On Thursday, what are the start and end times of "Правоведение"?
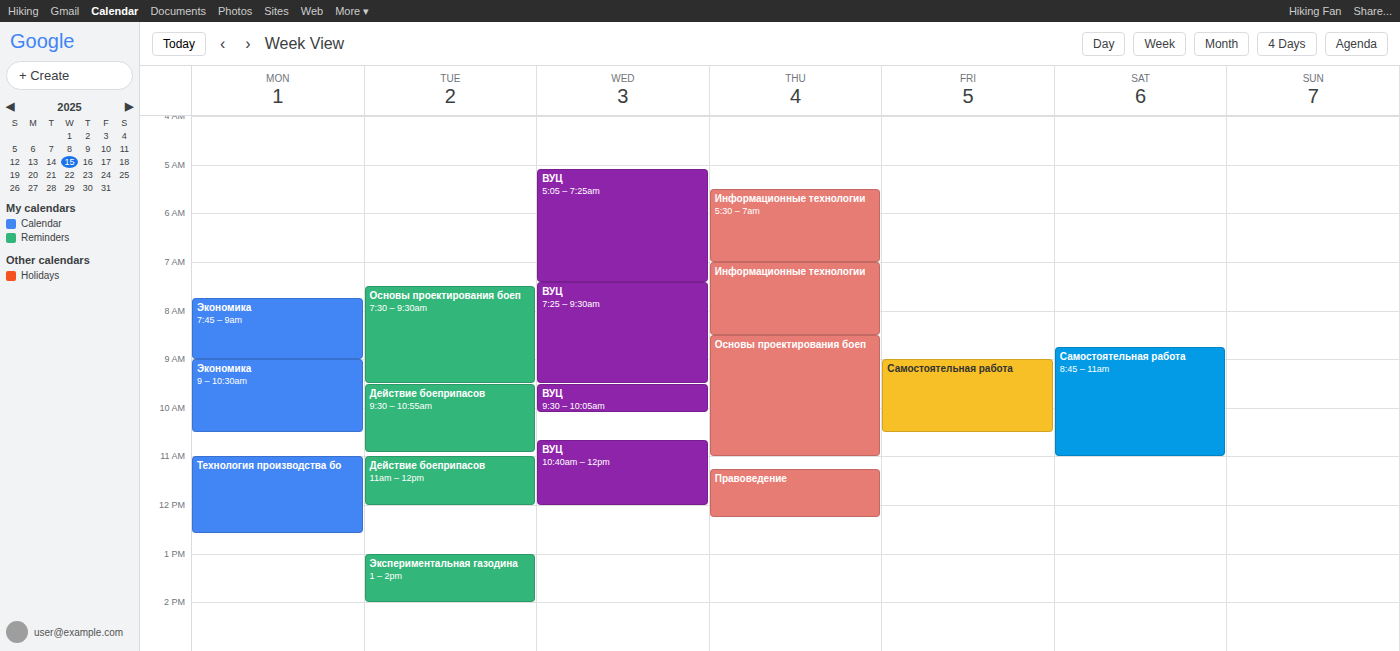
11:15 AM to 12:15 PM